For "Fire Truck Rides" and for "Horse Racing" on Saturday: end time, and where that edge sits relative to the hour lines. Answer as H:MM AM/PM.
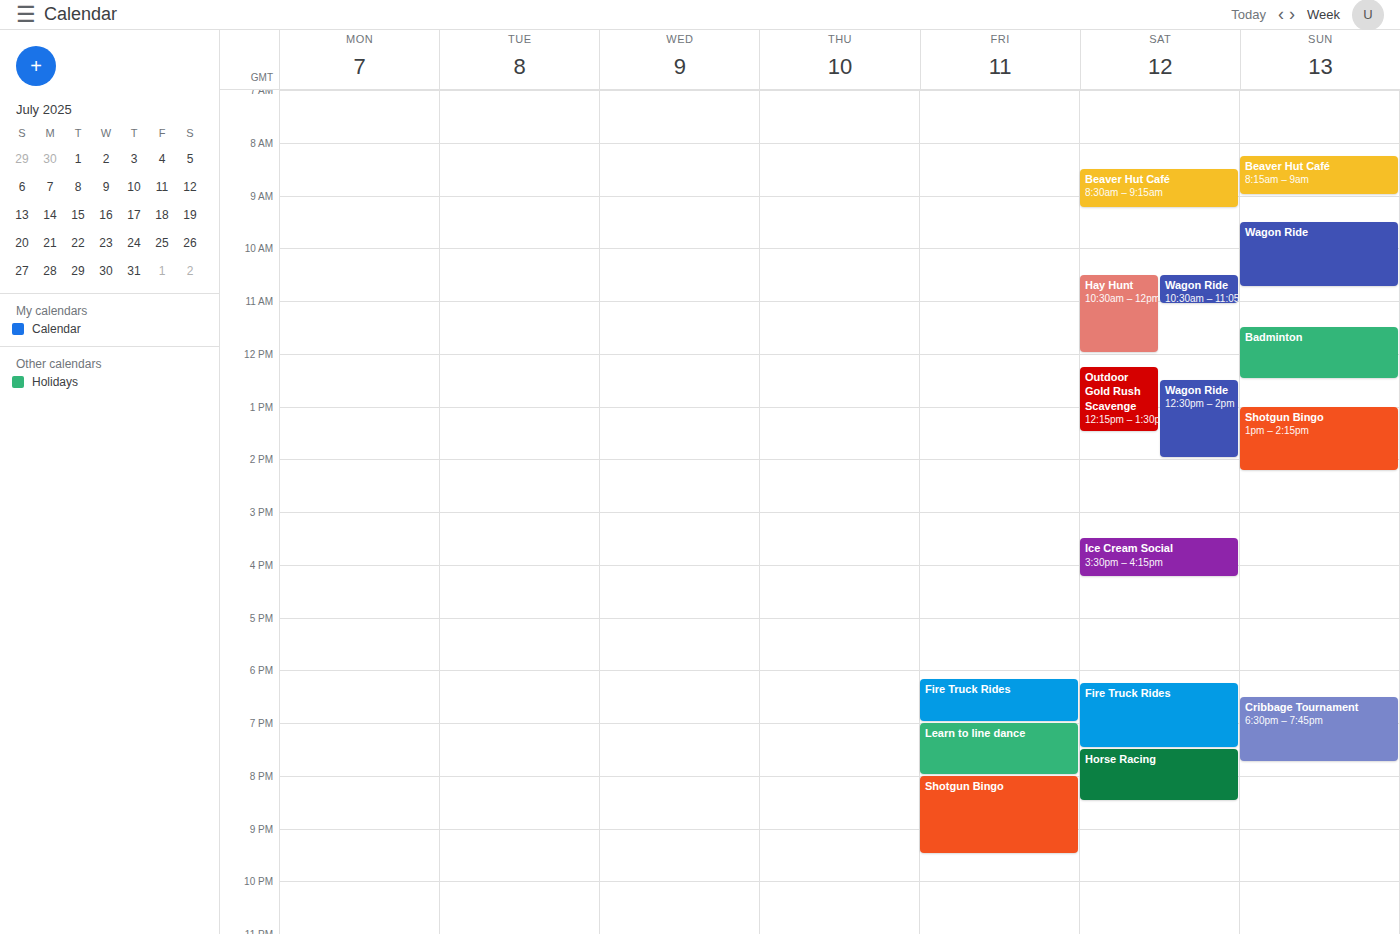
"Fire Truck Rides": 7:30 PM, halfway between the 7 PM and 8 PM lines. "Horse Racing": 8:30 PM, halfway between the 8 PM and 9 PM lines.